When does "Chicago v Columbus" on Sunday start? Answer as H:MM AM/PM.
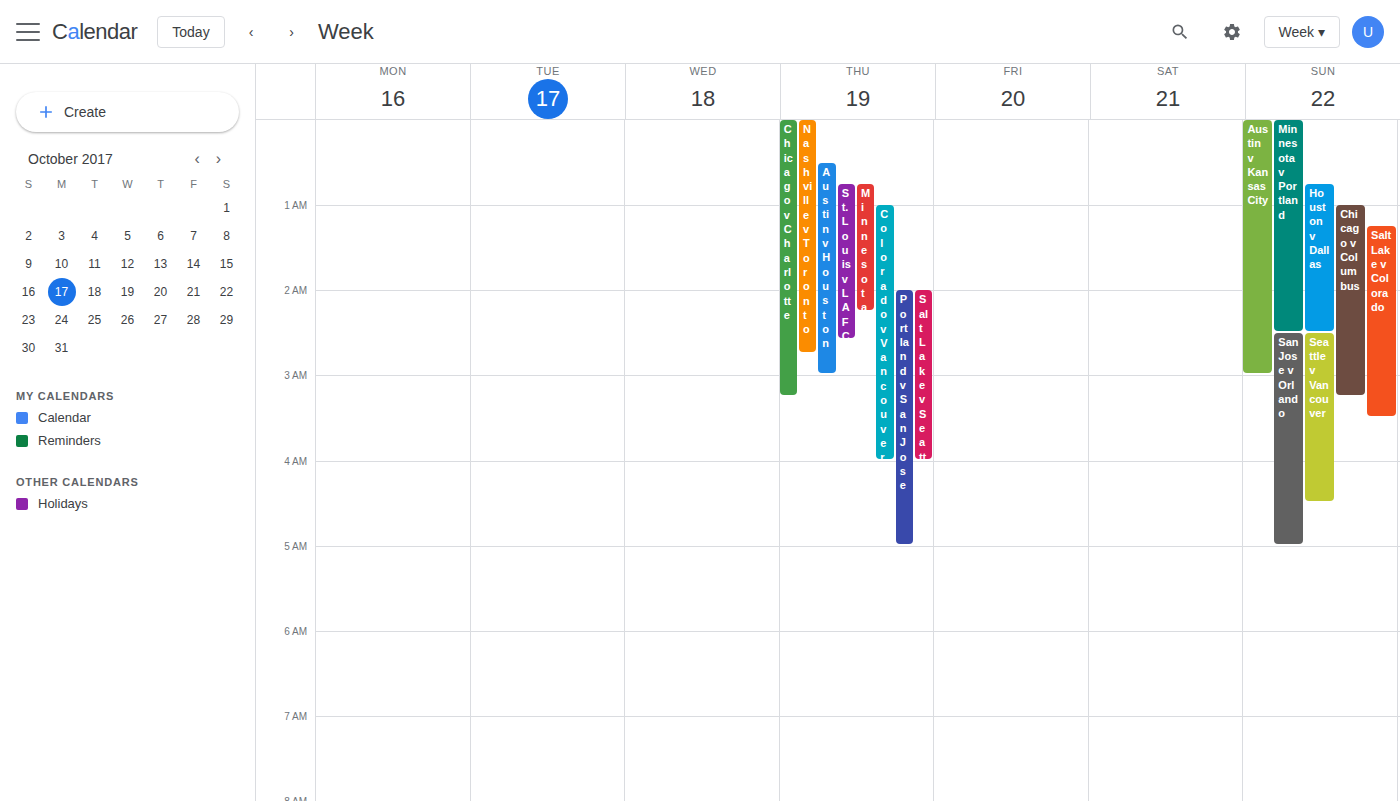
1:00 AM